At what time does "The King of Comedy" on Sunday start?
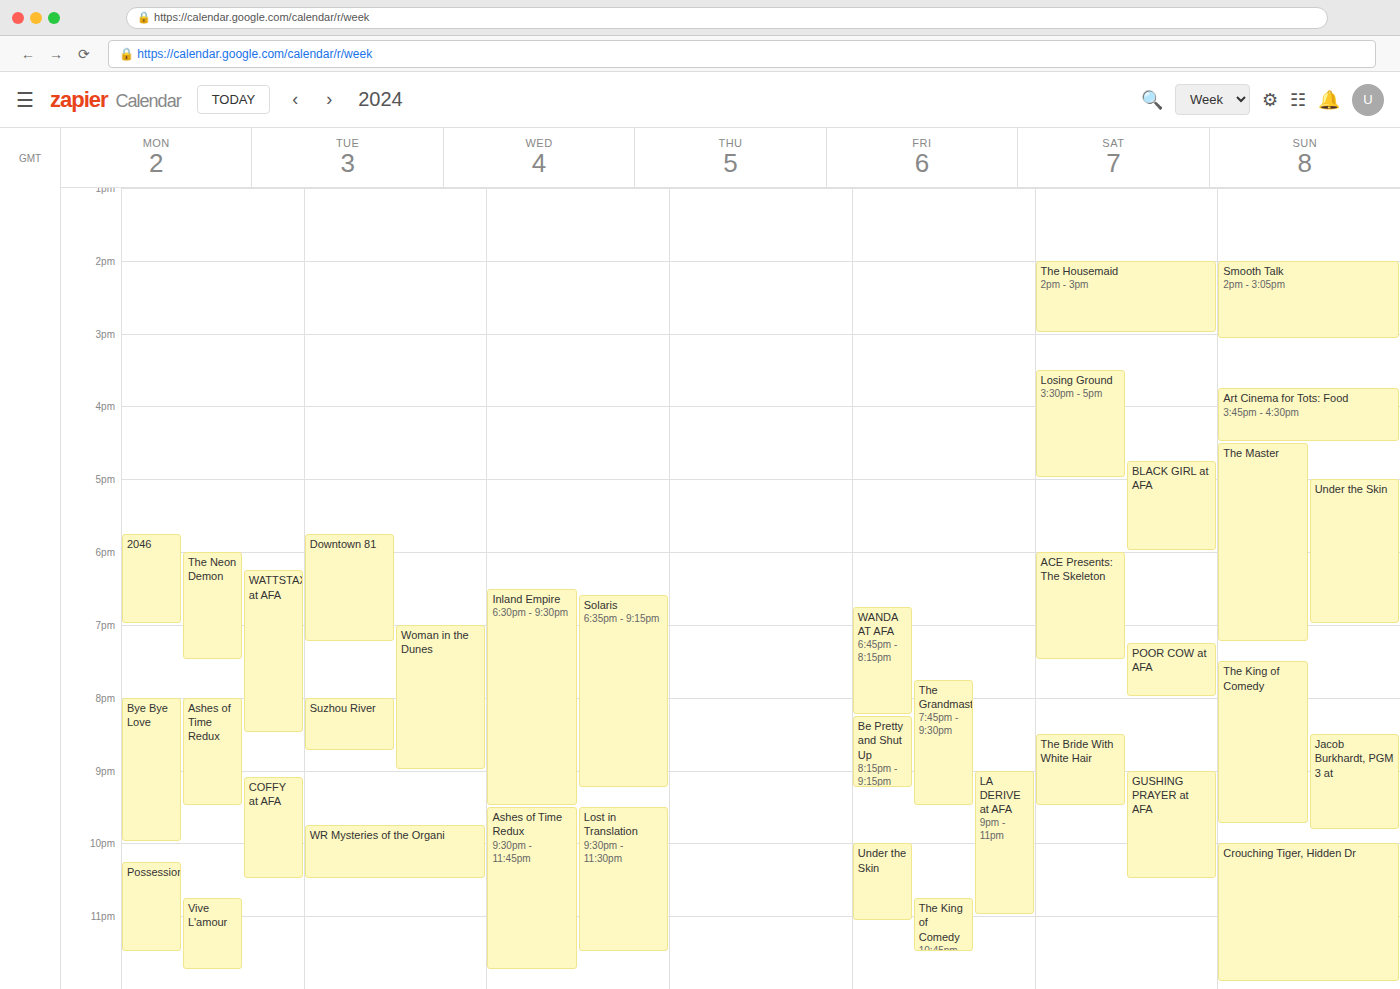
7:30 PM